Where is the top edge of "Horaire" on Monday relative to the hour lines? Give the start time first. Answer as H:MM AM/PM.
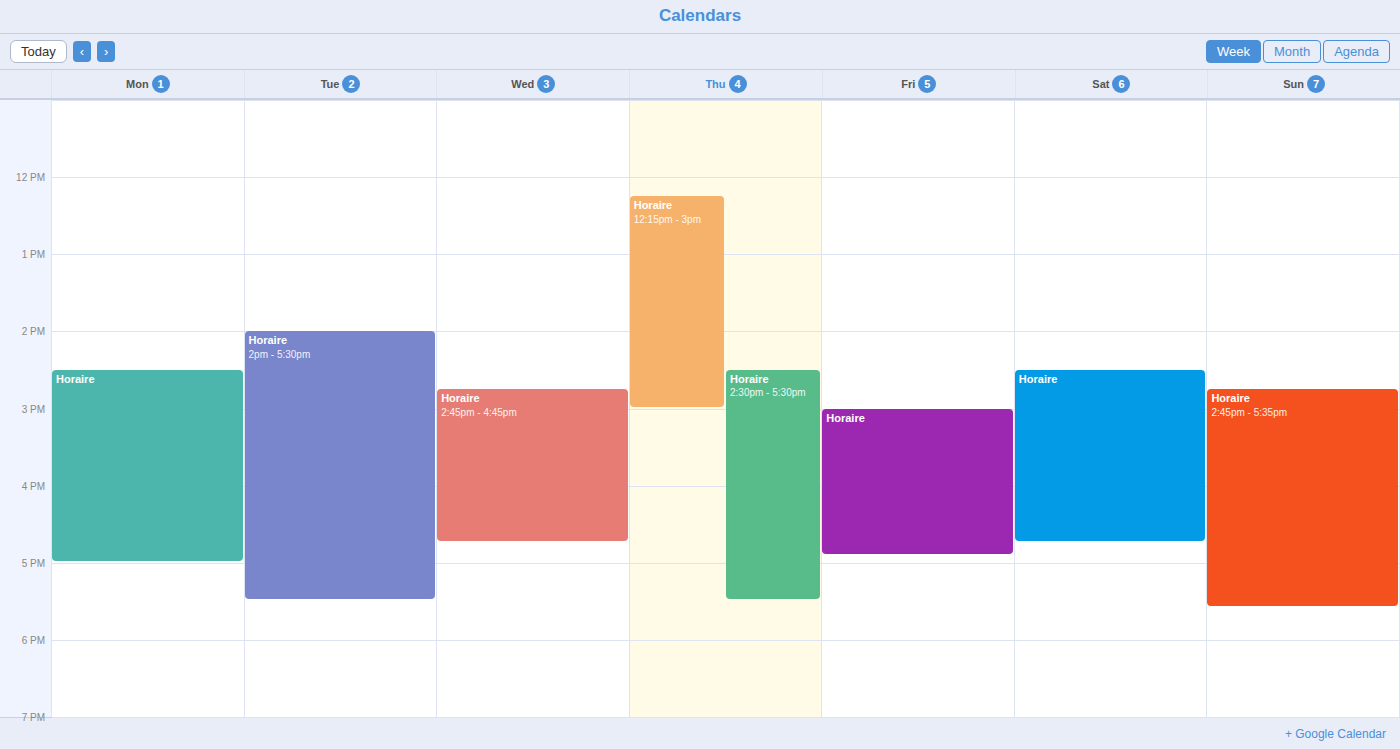
2:30 PM -- halfway between the 2 PM and 3 PM lines.